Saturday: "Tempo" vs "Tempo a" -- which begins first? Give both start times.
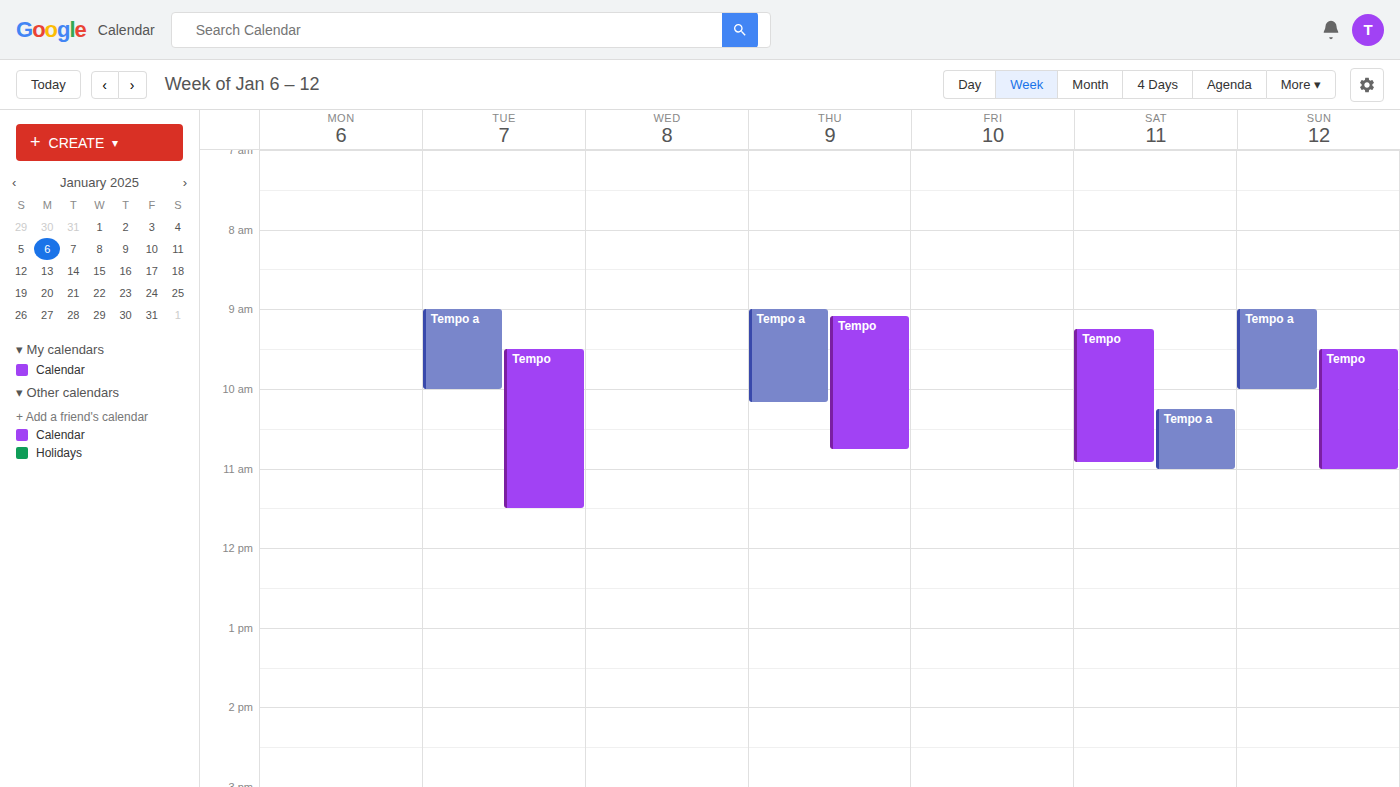
"Tempo" 9:15 AM; "Tempo a" 10:15 AM.